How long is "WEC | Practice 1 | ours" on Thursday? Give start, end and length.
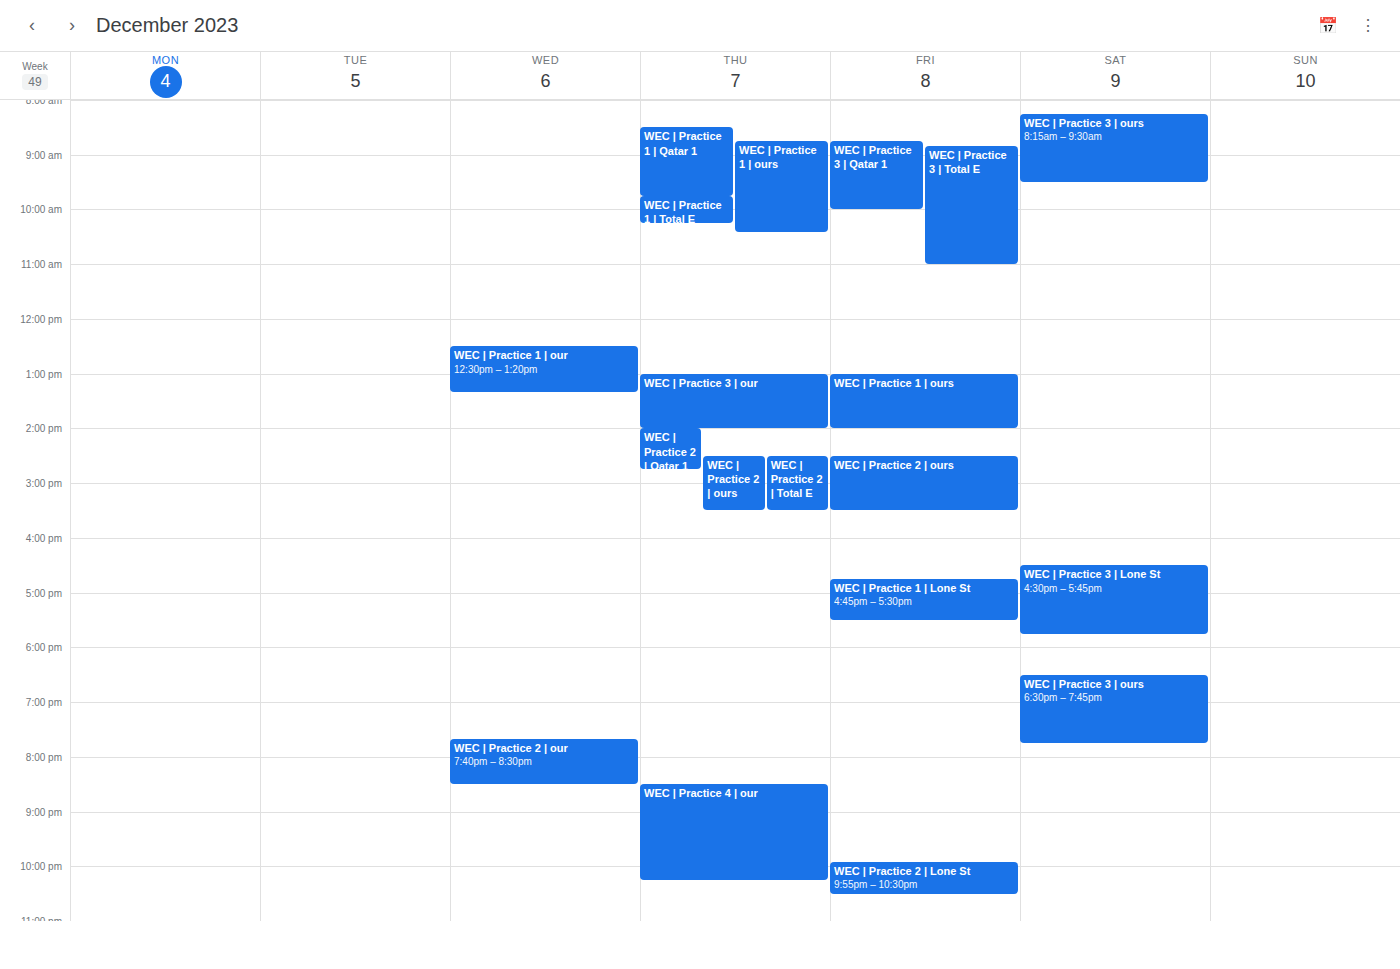
08:45 to 10:25, 1 hour 40 minutes